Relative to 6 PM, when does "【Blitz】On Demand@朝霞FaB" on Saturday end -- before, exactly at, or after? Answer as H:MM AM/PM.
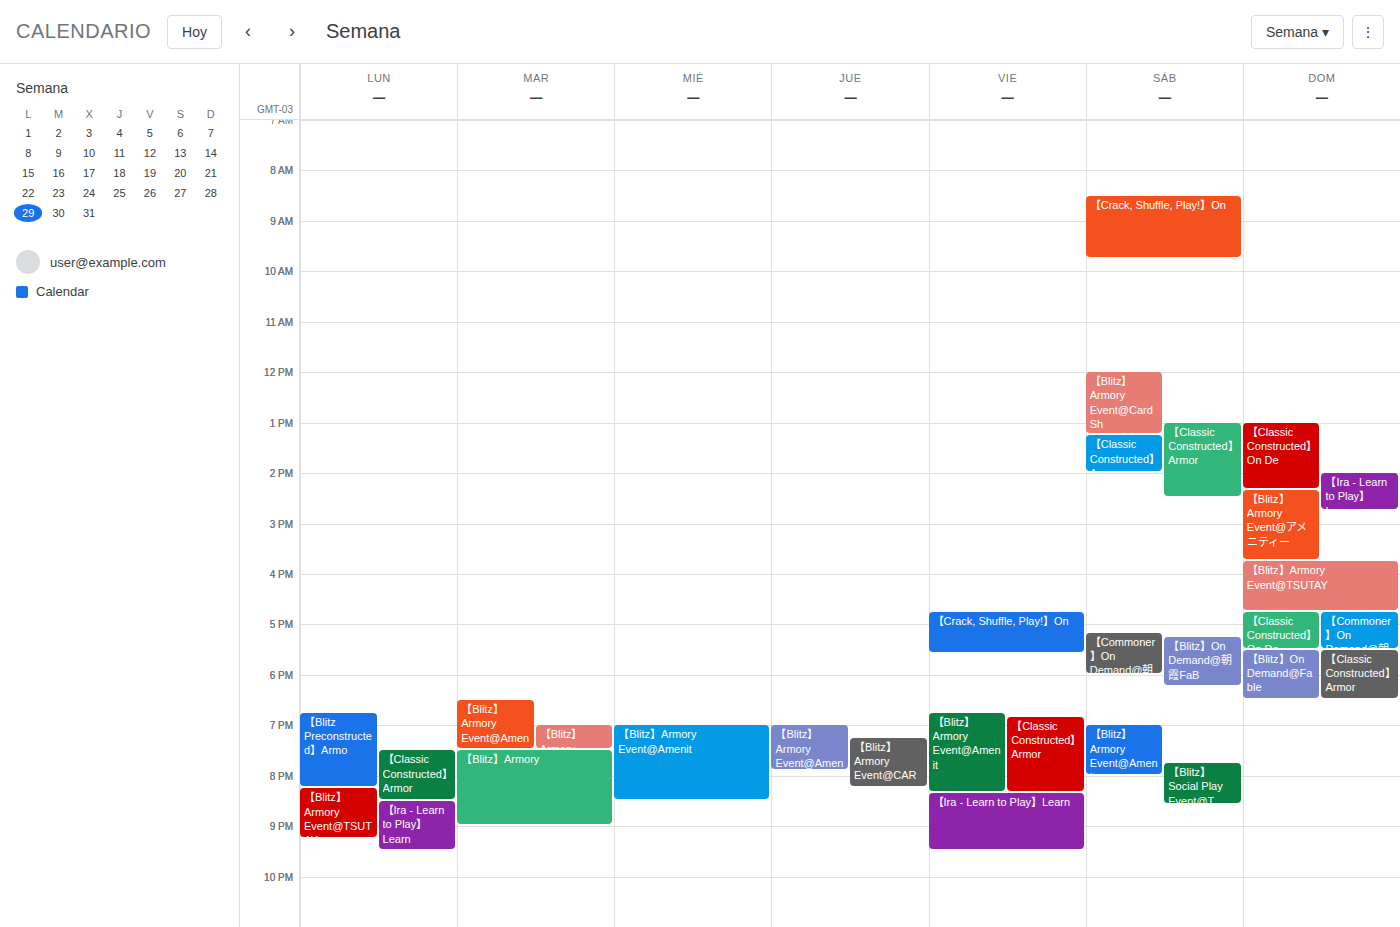
6:15 PM -- after 6 PM, 15 minutes below the 6 PM line.